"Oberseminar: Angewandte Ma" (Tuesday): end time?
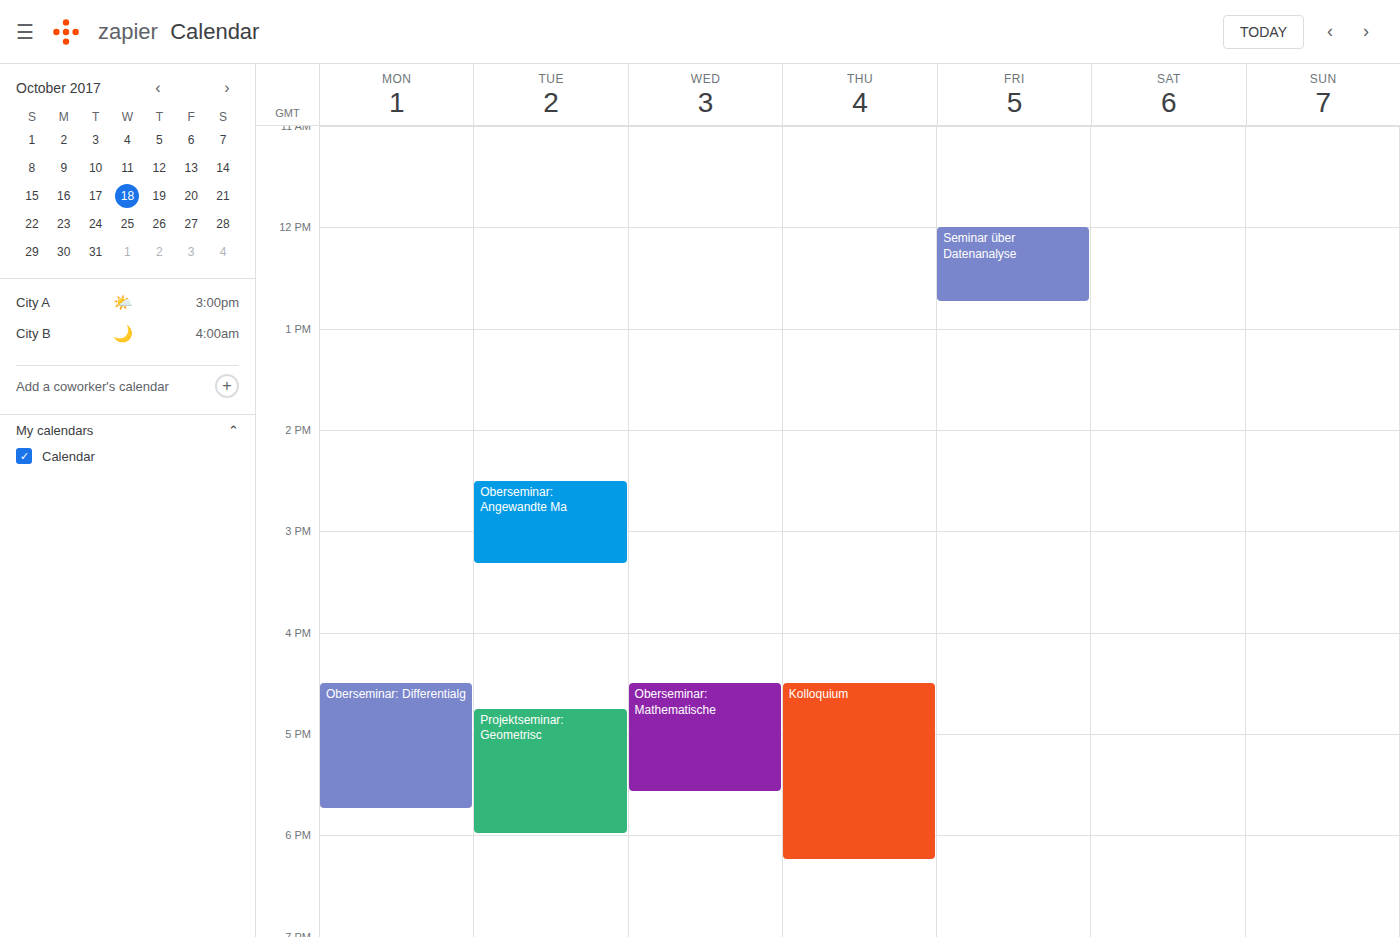
3:20 PM